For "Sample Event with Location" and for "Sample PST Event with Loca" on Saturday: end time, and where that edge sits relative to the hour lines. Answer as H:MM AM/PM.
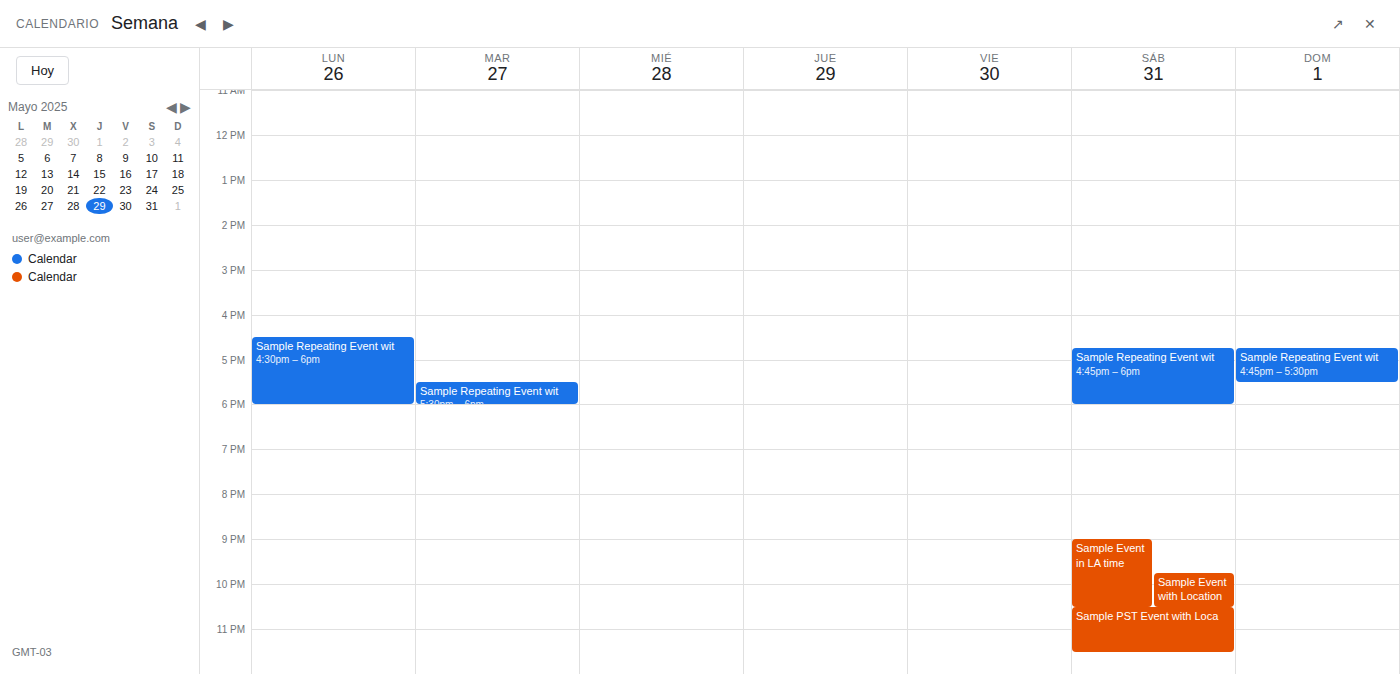
"Sample Event with Location": 10:30 PM, halfway between the 10 PM and 11 PM lines. "Sample PST Event with Loca": 11:30 PM, halfway between the 11 PM and 12 AM lines.